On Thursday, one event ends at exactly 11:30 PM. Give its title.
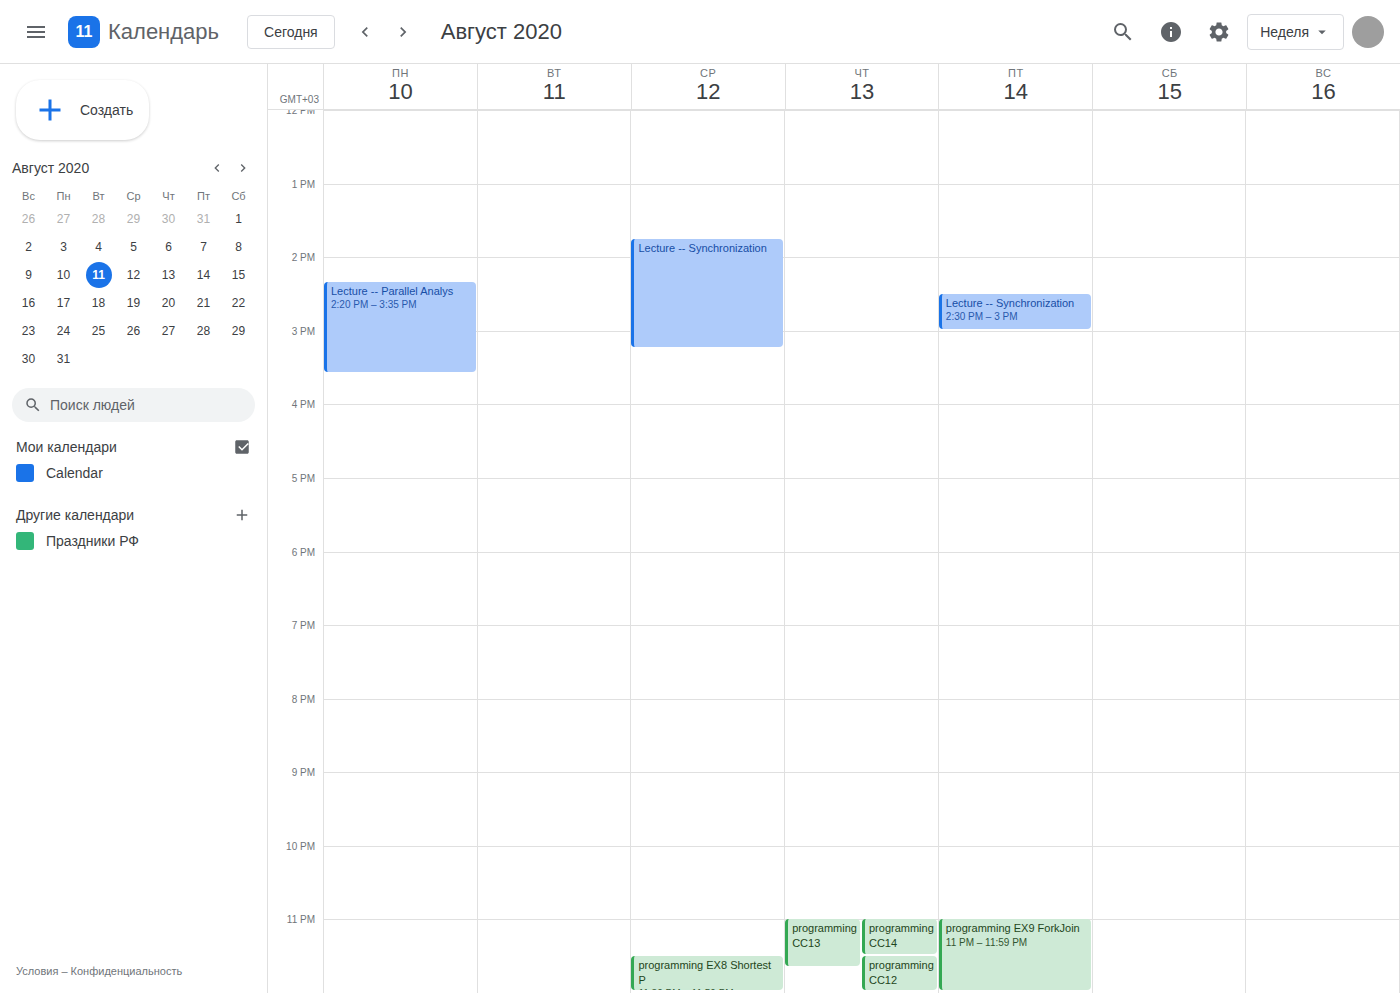
"programming CC14"